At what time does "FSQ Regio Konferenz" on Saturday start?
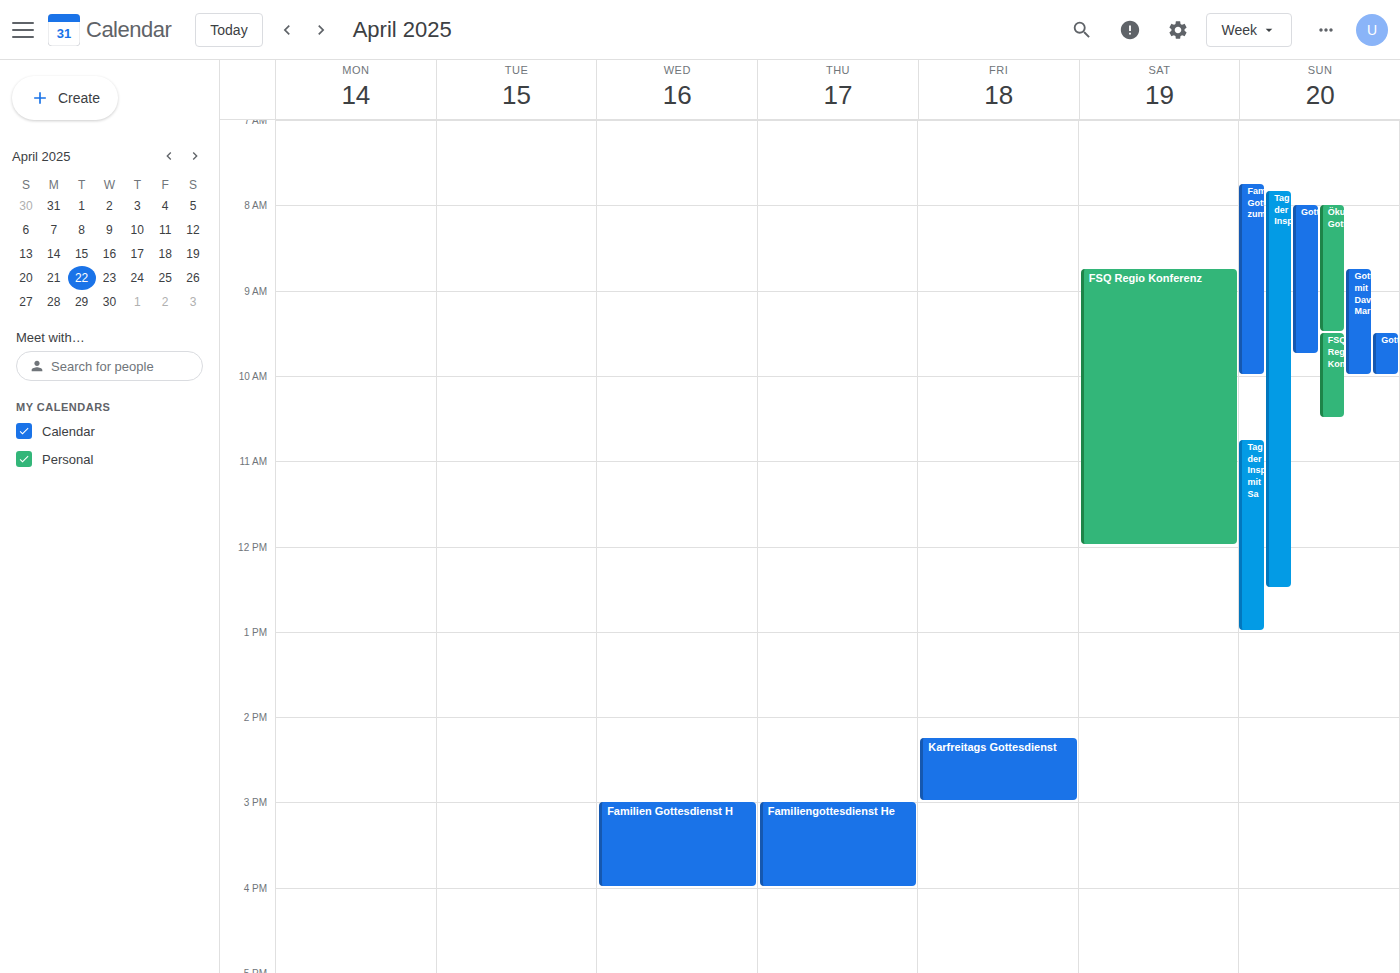
8:45 AM